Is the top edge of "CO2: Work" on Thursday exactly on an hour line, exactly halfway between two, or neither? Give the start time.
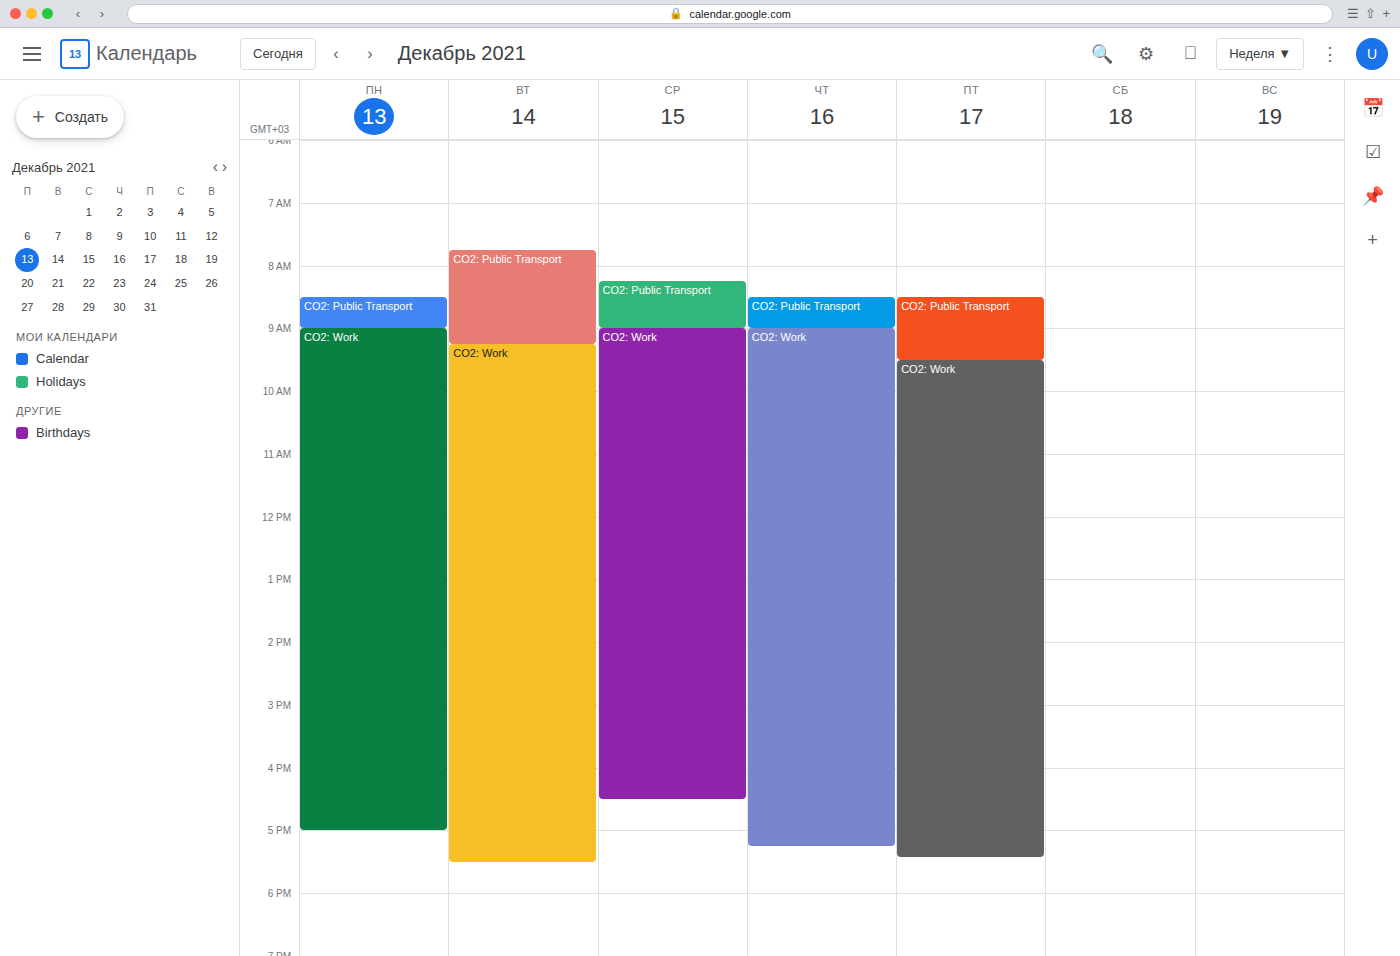
9:00 AM -- exactly on the 9 AM line.